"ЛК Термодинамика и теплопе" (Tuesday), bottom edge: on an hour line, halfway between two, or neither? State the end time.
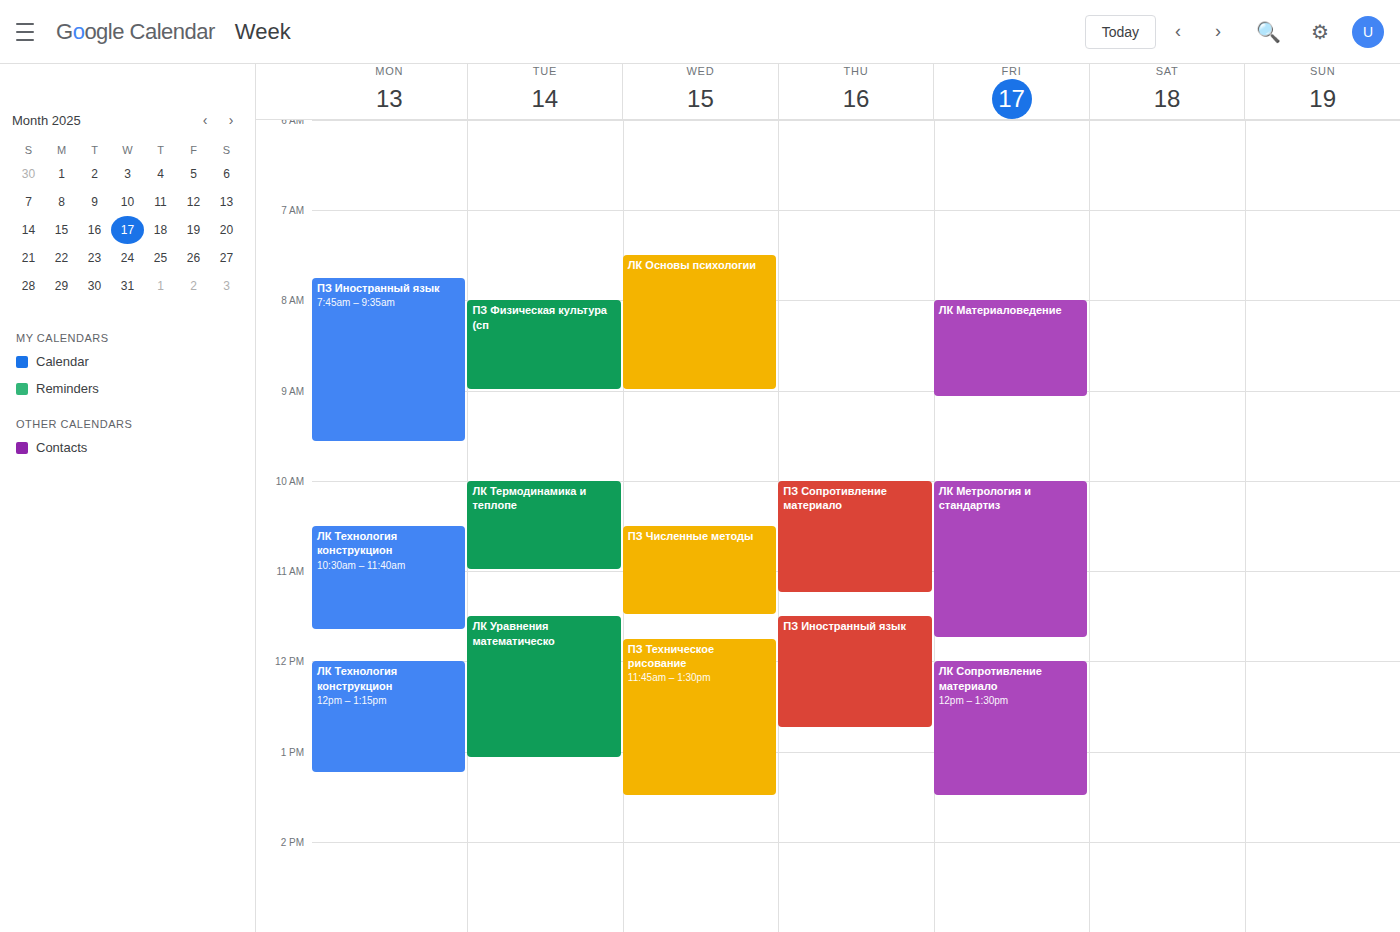
11:00 AM -- exactly on the 11 AM line.